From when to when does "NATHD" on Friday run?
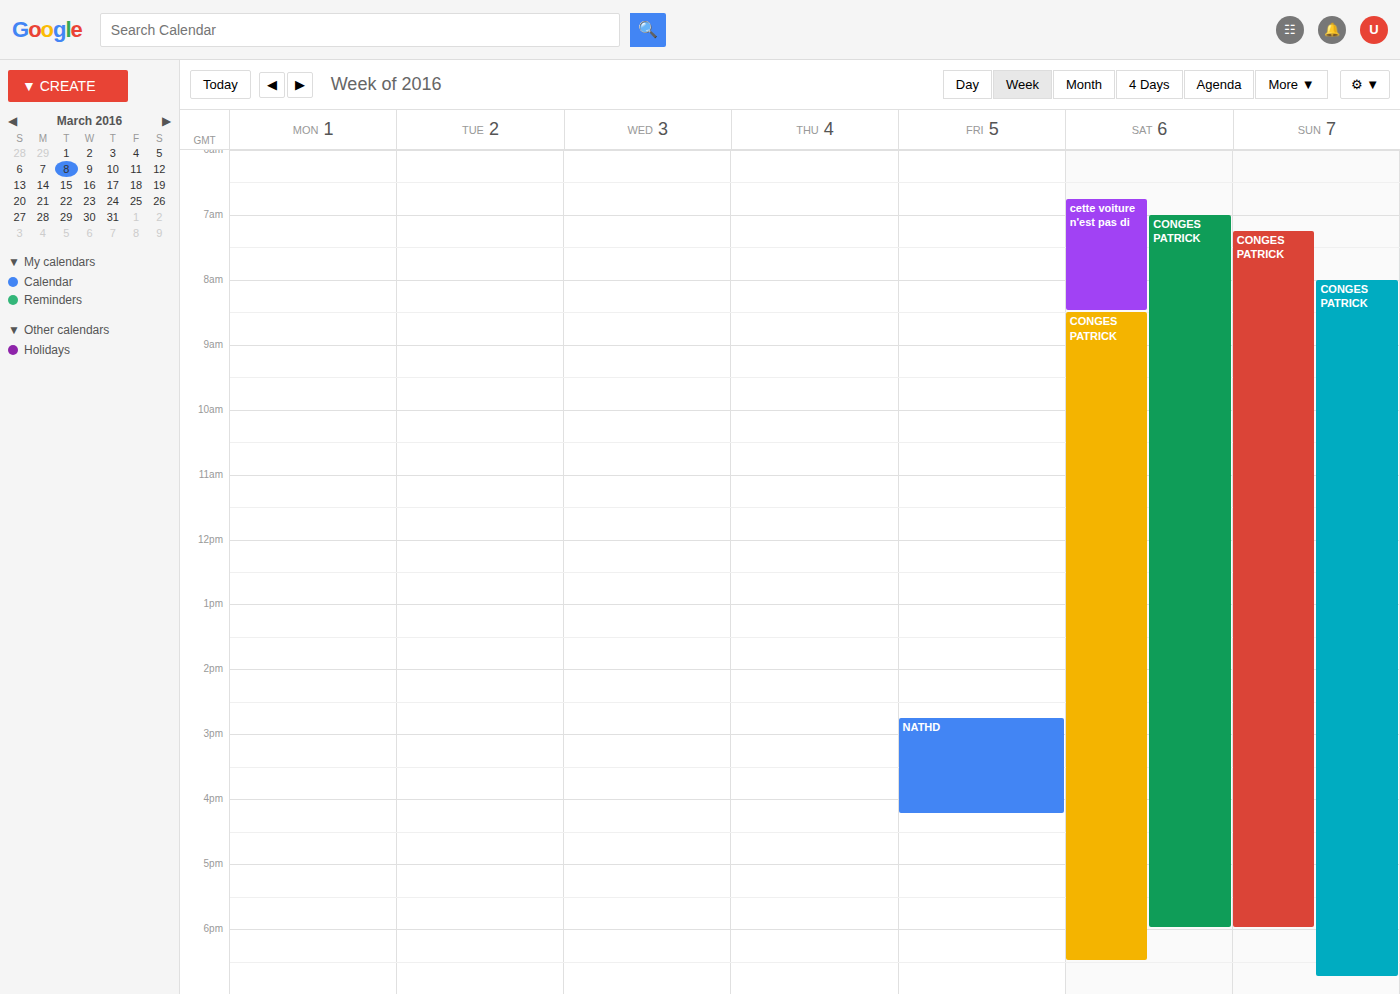
2:45 PM to 4:15 PM